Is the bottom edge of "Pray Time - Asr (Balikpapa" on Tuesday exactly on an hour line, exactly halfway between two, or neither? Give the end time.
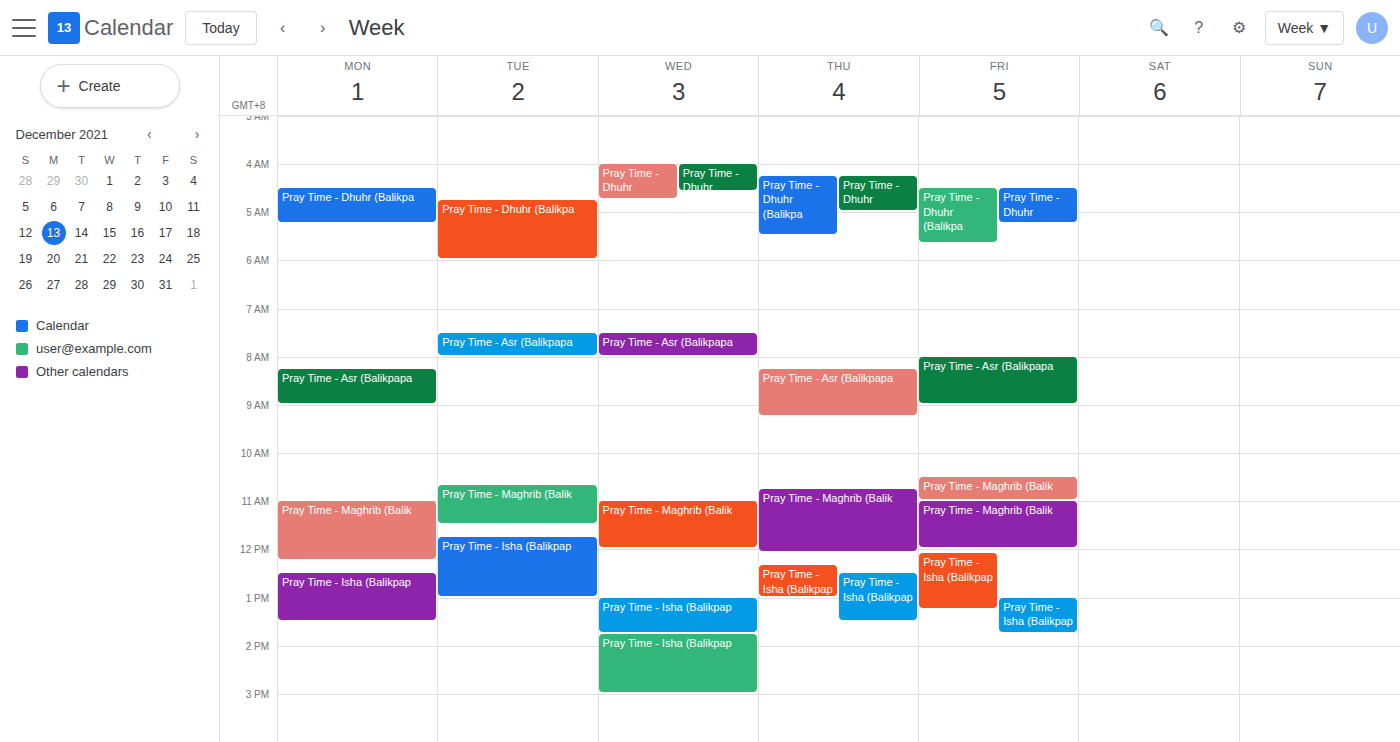
08:00 -- exactly on the 08:00 line.